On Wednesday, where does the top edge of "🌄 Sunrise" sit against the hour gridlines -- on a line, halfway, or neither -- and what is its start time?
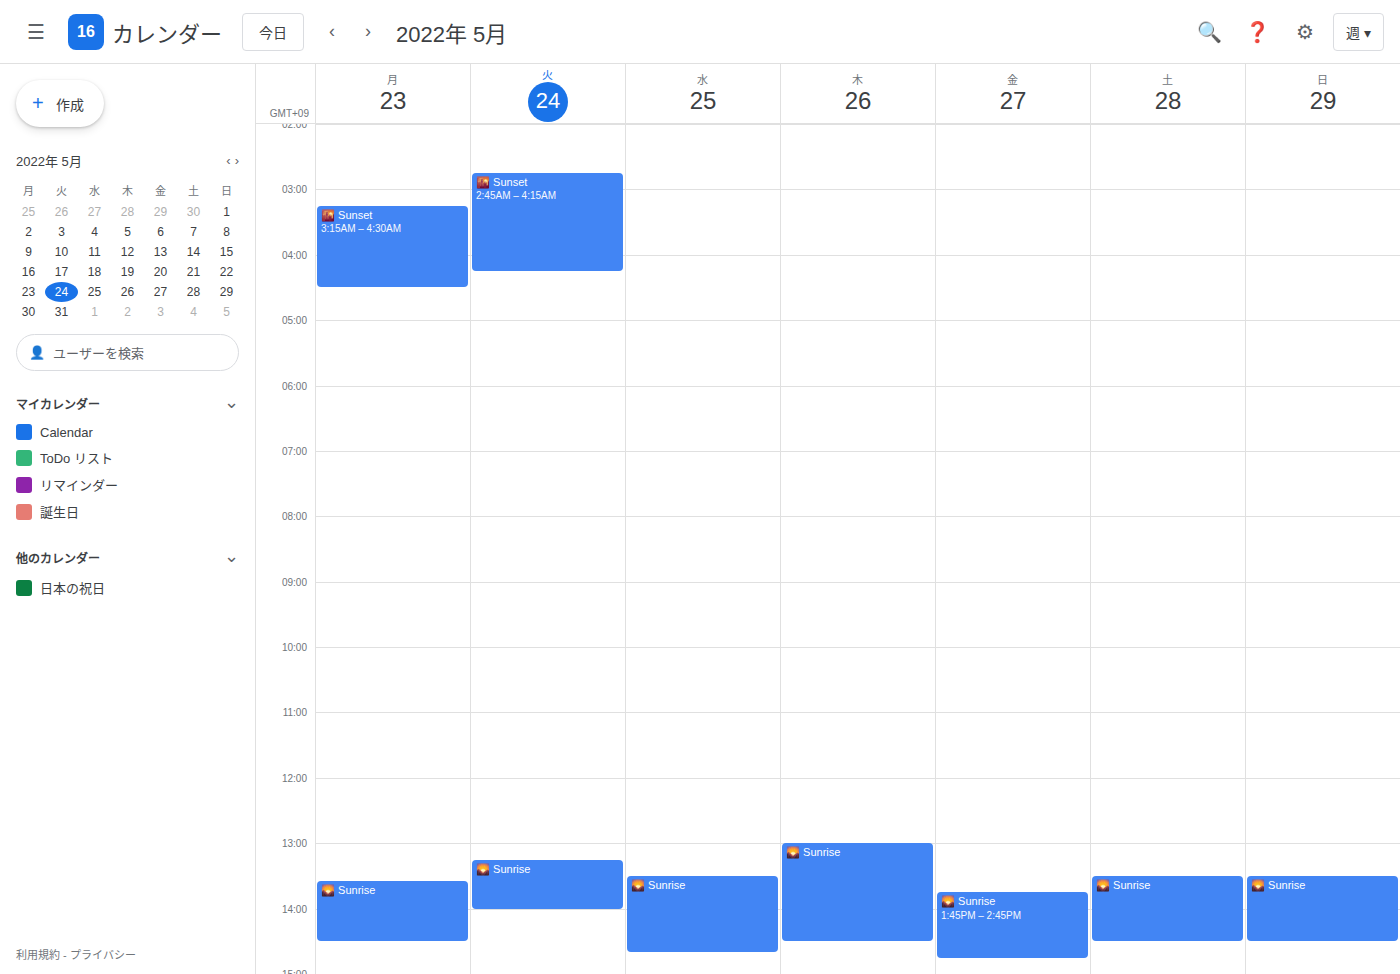
1:30 PM -- halfway between the 1 PM and 2 PM lines.